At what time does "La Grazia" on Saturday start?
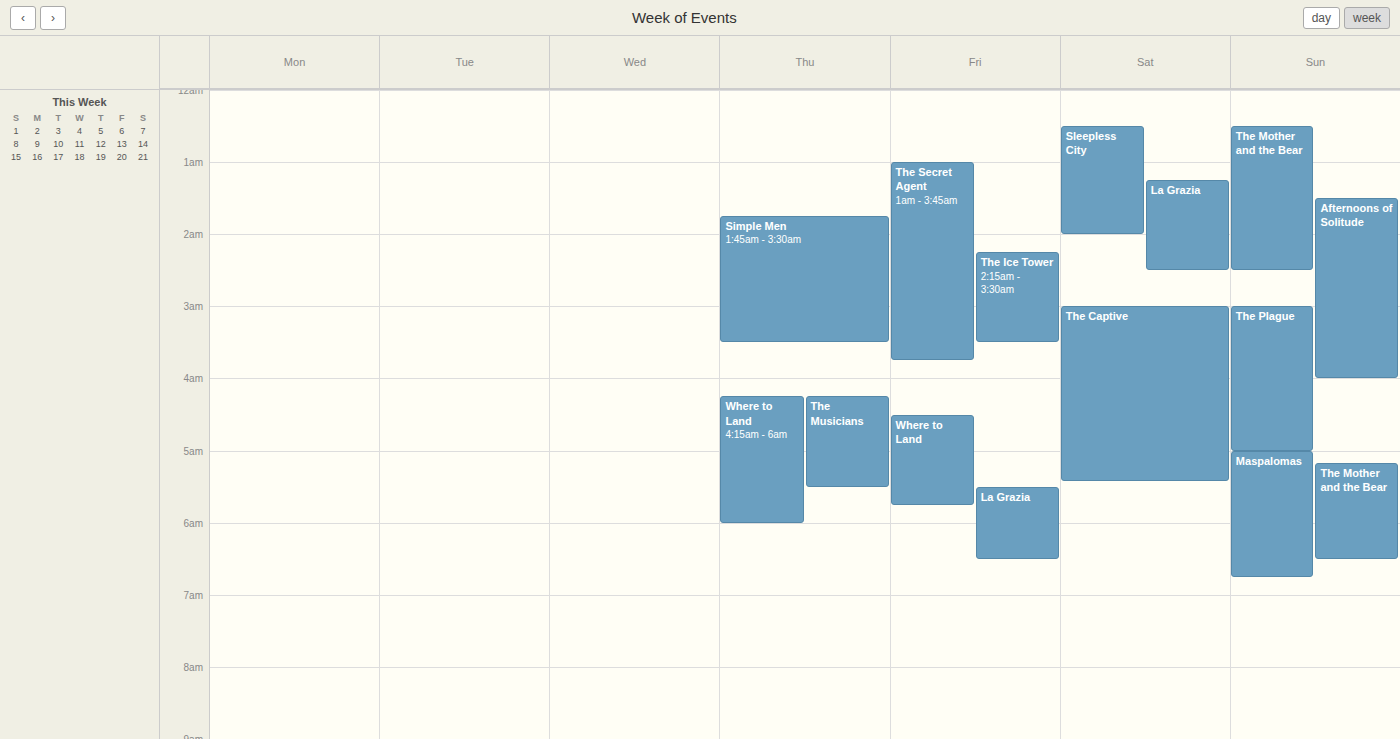
1:15 AM